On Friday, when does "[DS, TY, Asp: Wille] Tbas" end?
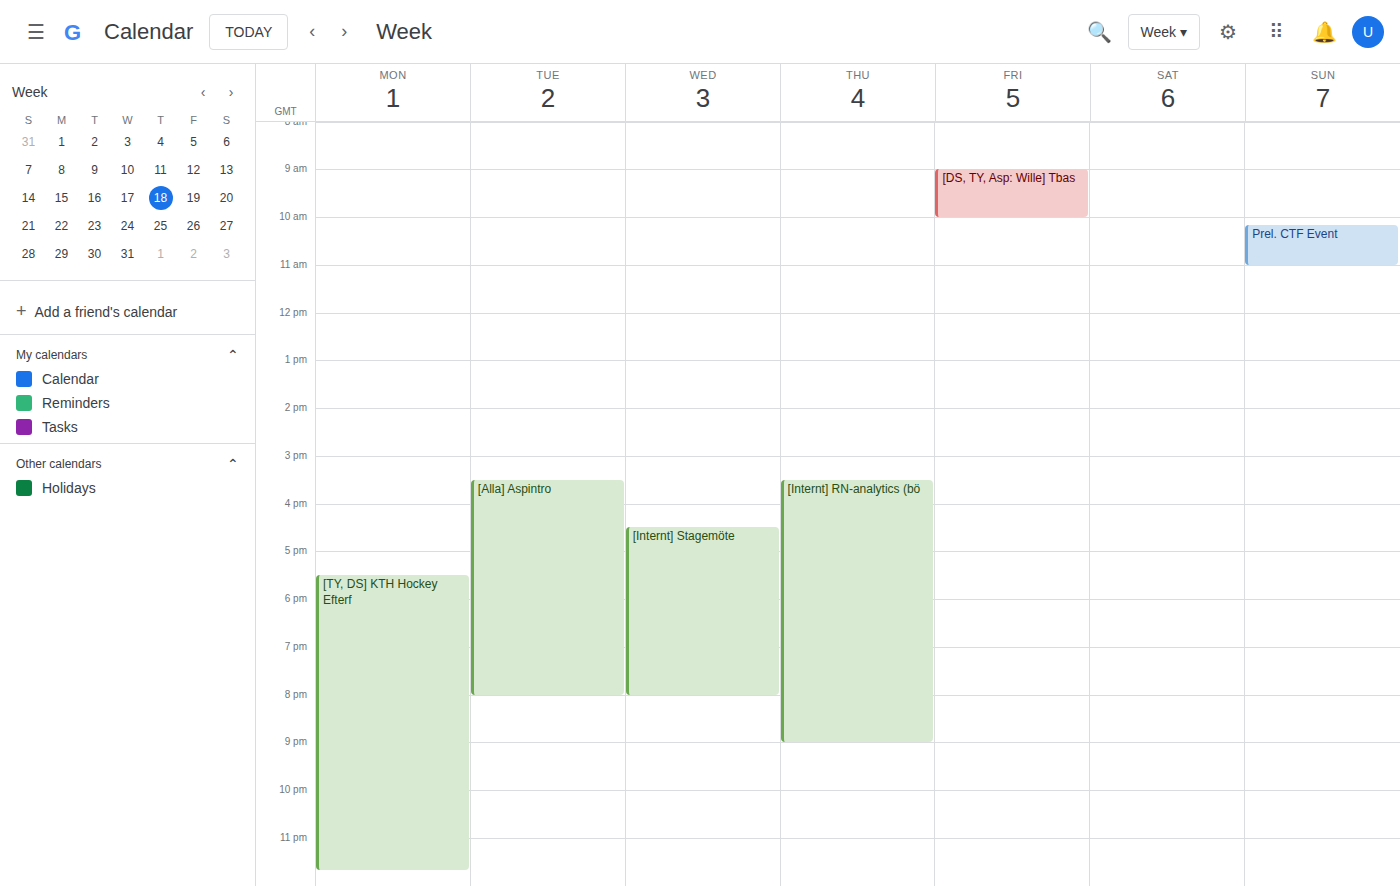
10:00 AM